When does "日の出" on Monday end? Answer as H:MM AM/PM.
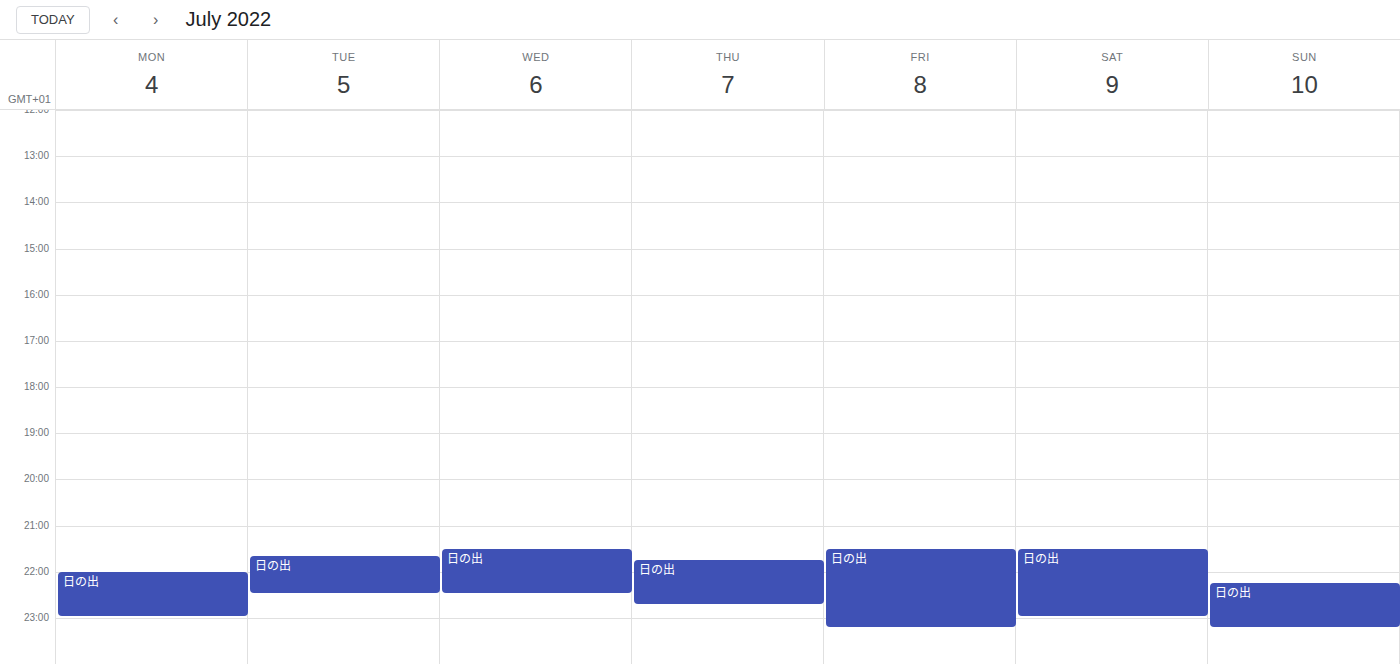
11:00 PM